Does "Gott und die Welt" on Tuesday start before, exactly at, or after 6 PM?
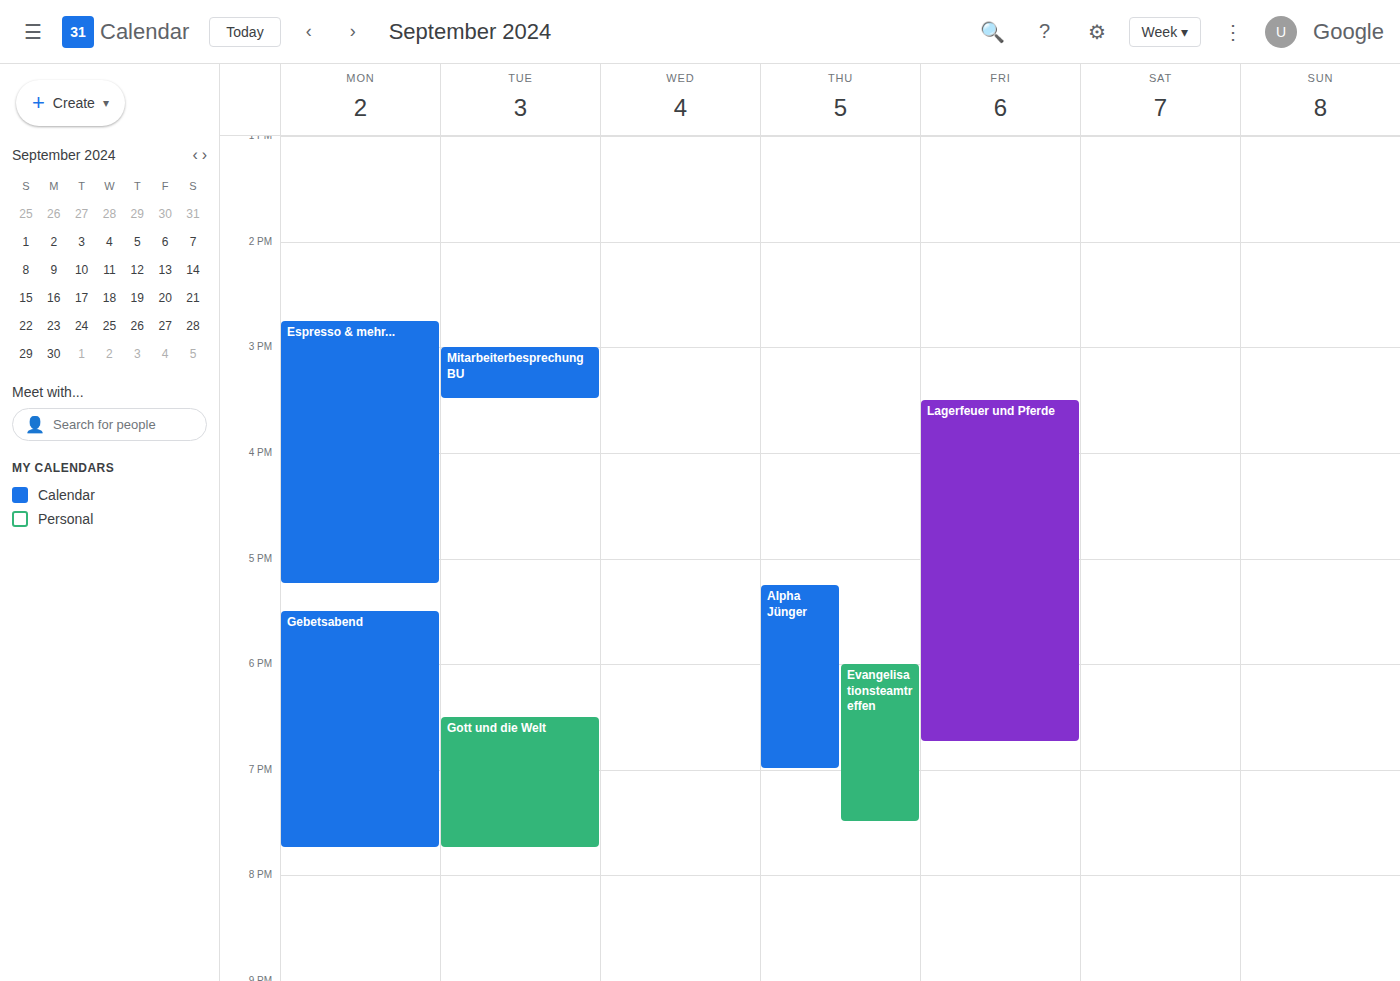
6:30 PM -- after 6 PM, 30 minutes below the 6 PM line.